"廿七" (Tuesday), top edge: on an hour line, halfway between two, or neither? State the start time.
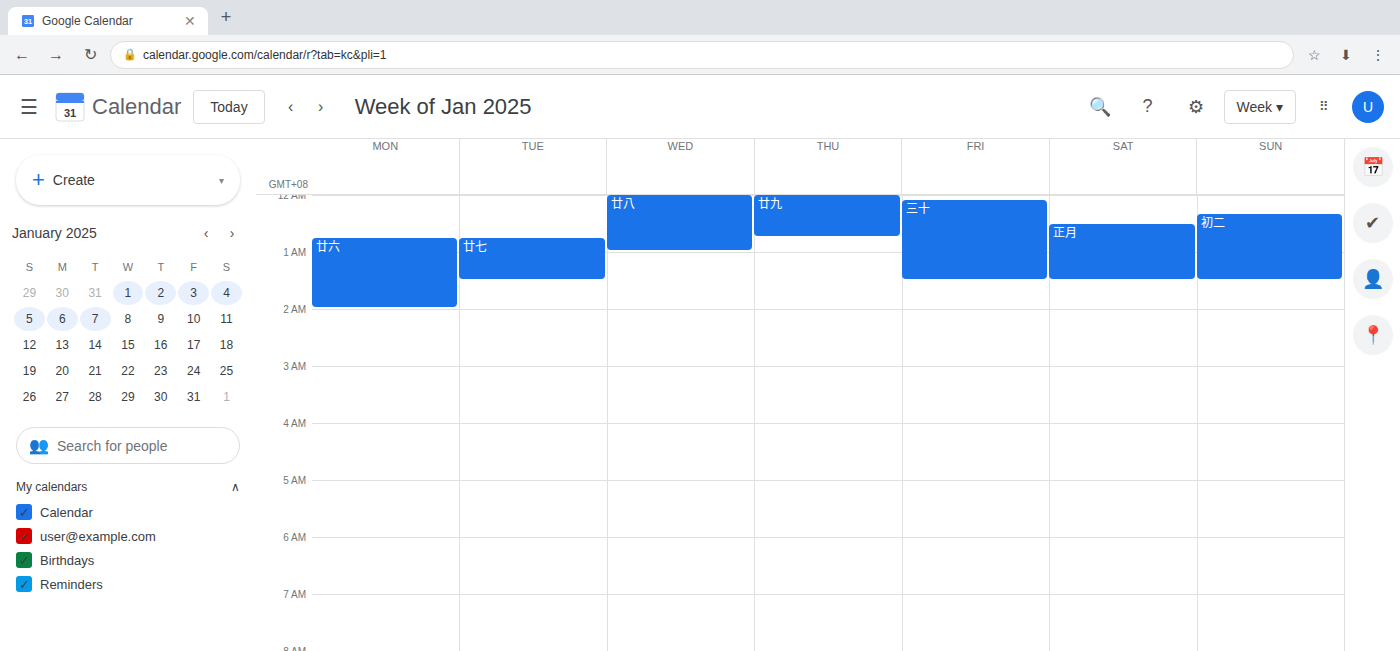
12:45 AM -- neither: three quarters of the way from the 12 AM line to the 1 AM line.